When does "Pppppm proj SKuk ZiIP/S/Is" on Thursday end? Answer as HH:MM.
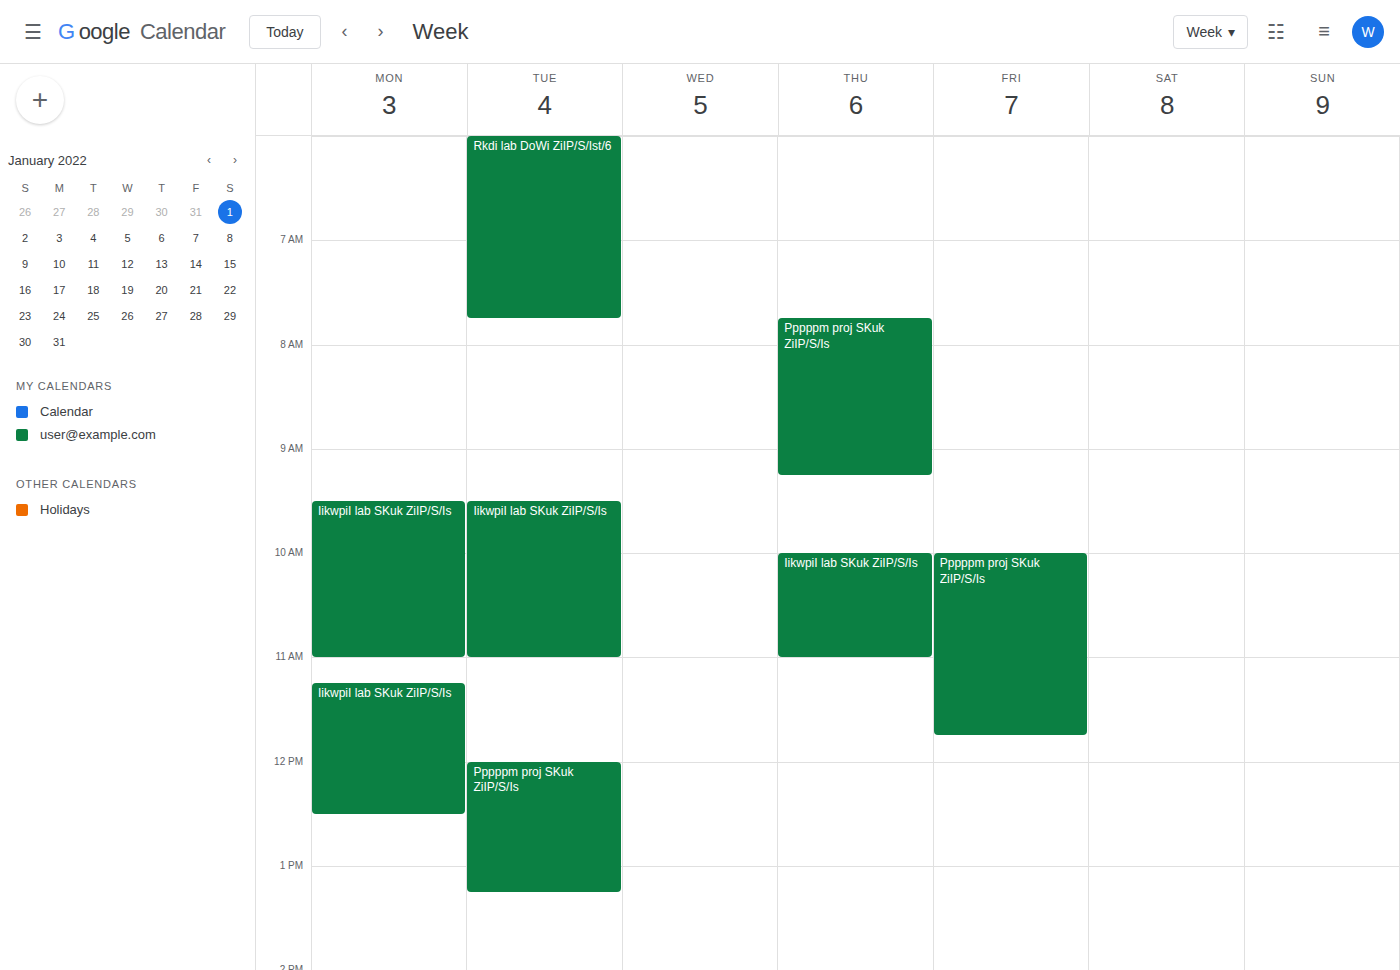
09:15